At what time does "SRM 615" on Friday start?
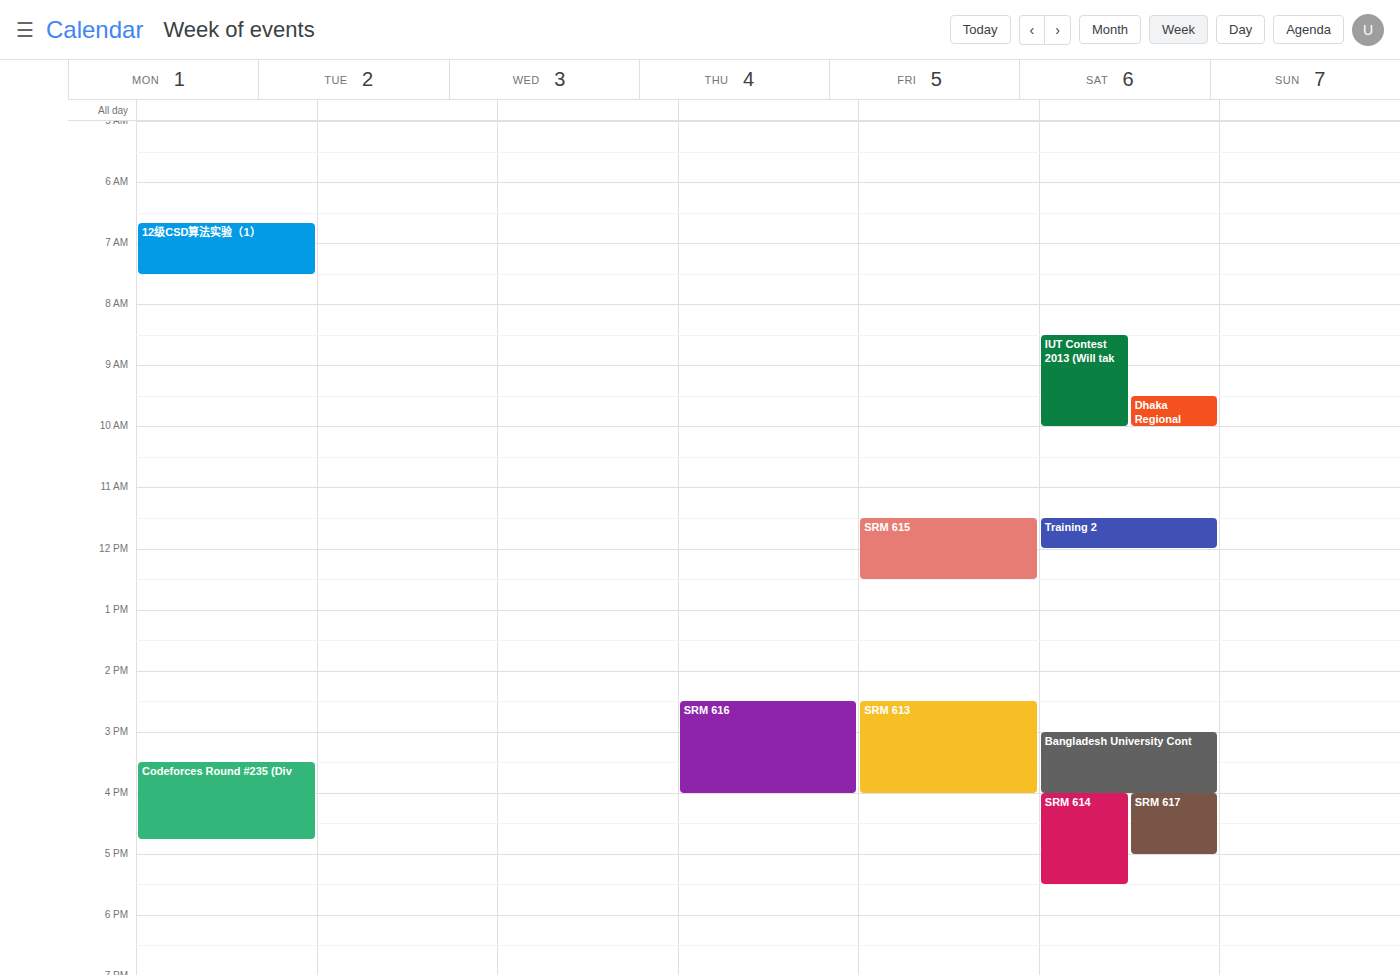
11:30 AM